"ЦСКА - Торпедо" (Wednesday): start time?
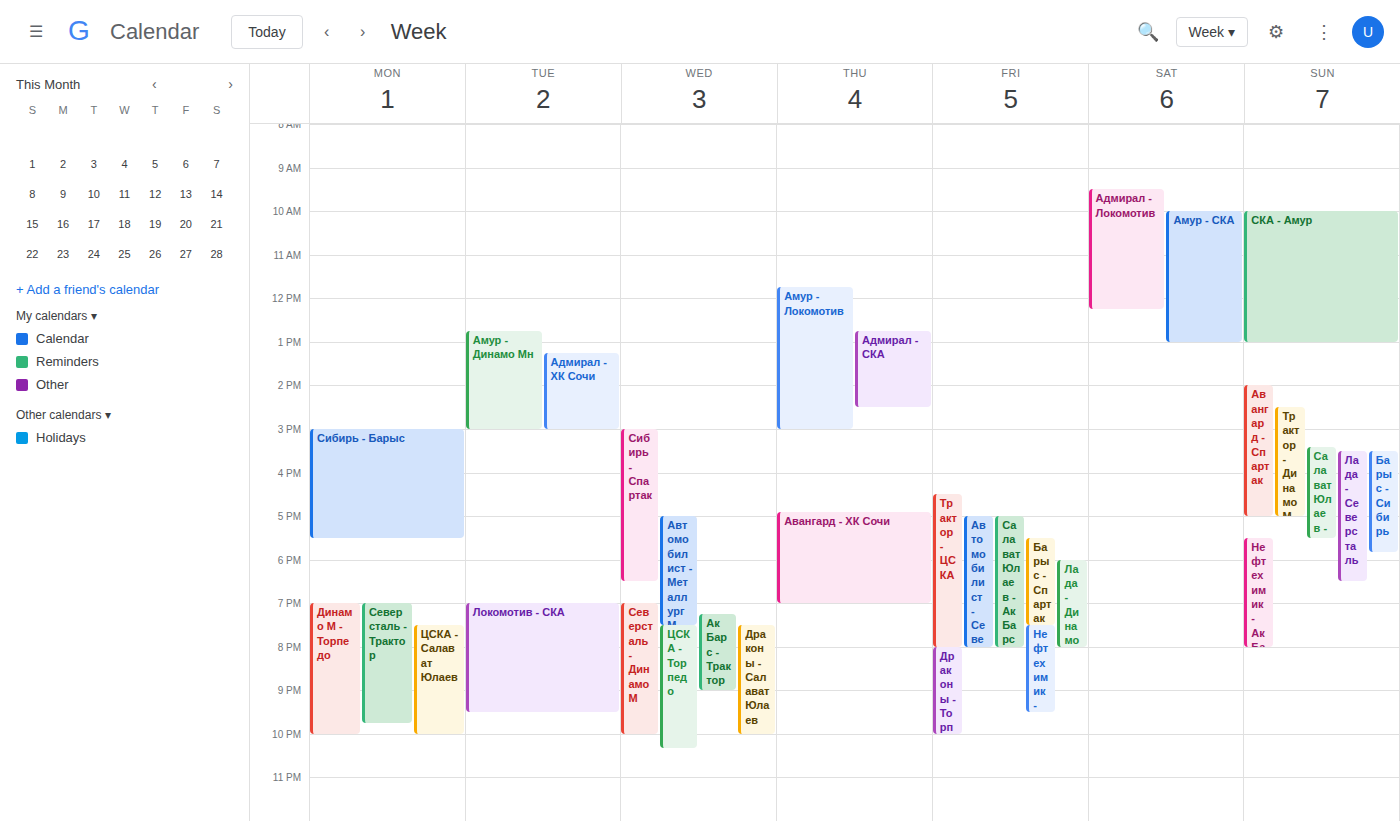
7:30 PM